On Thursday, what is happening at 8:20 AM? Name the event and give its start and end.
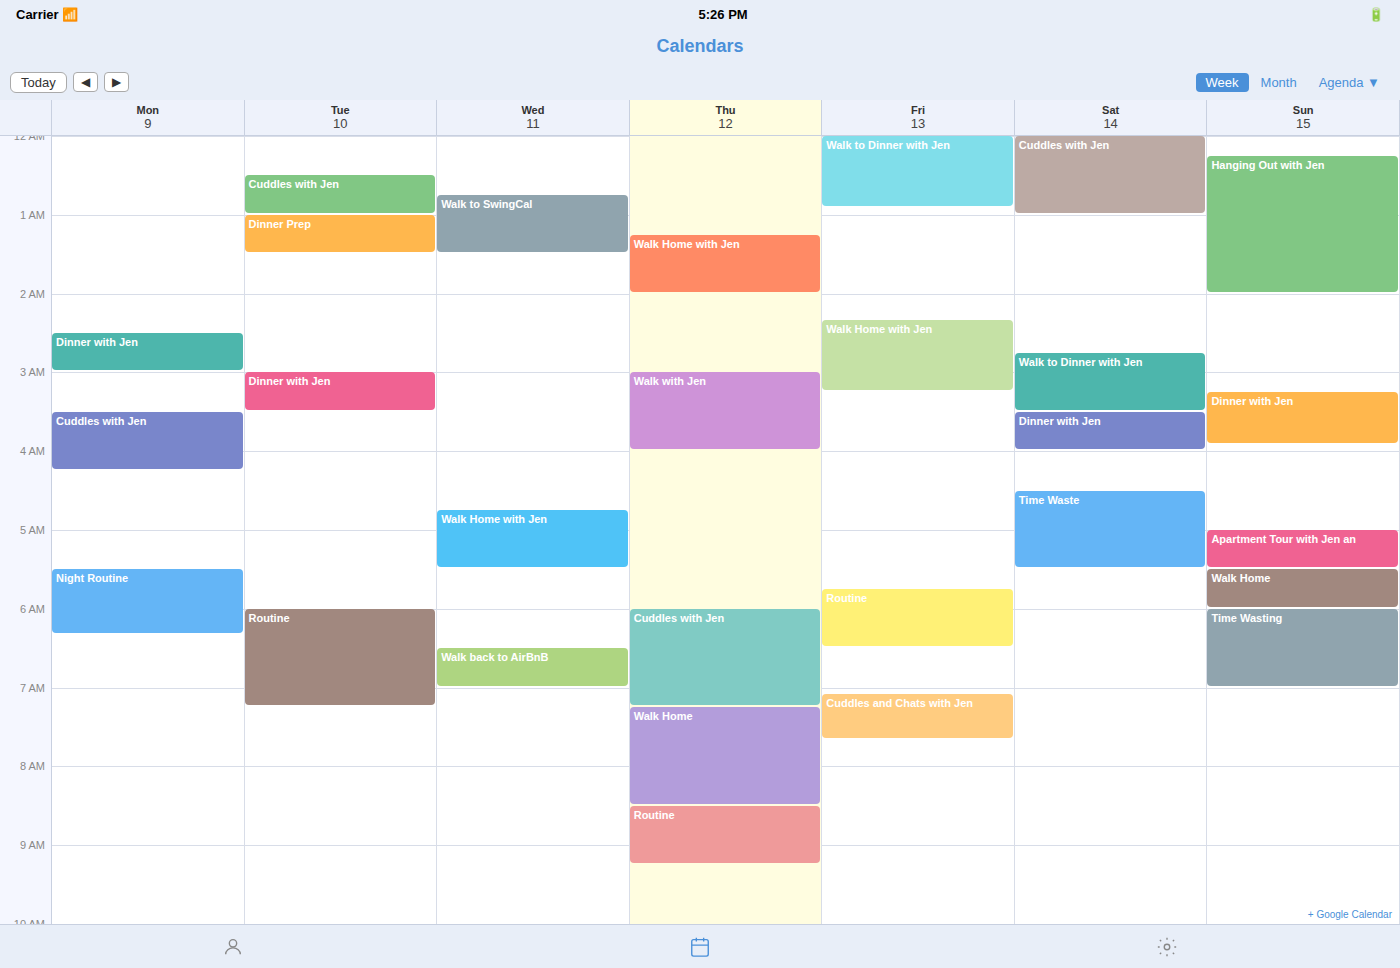
"Walk Home", 7:15 AM to 8:30 AM